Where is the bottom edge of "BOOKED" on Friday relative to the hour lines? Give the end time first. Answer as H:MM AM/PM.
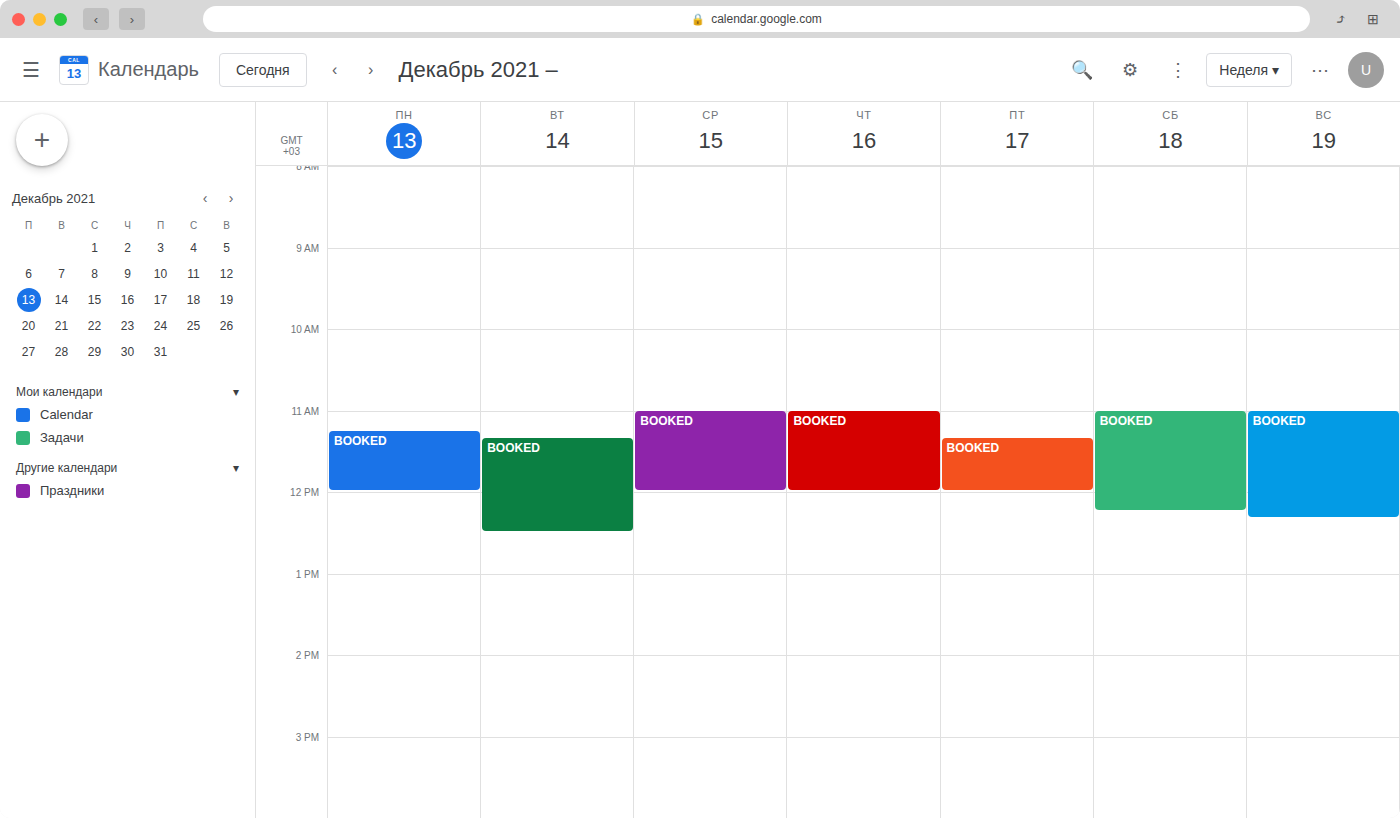
12:00 PM -- exactly on the 12 PM line.